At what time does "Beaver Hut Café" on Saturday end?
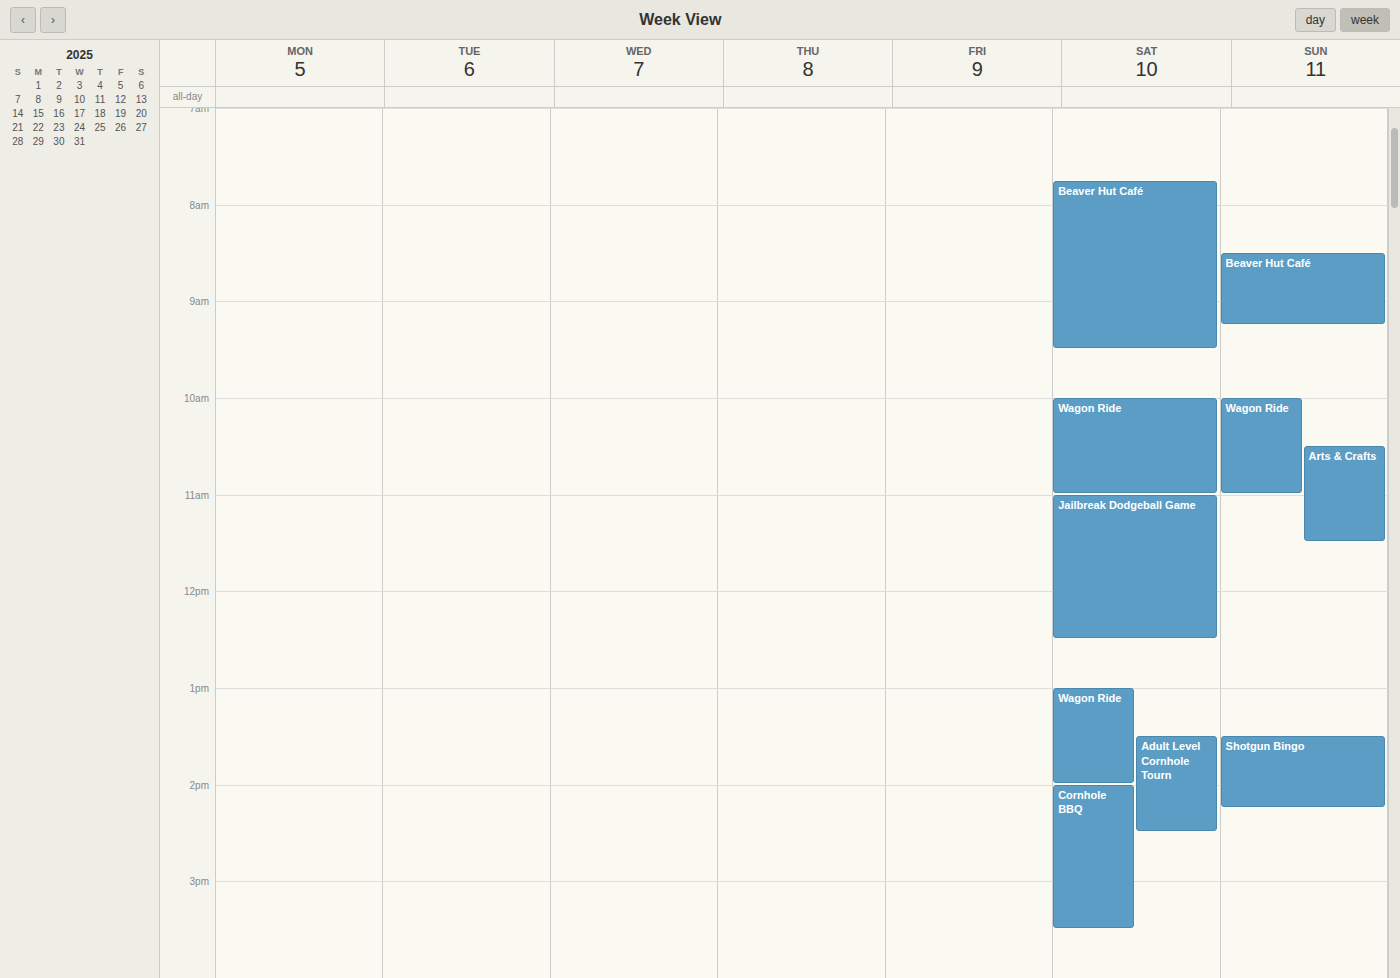
9:30 AM